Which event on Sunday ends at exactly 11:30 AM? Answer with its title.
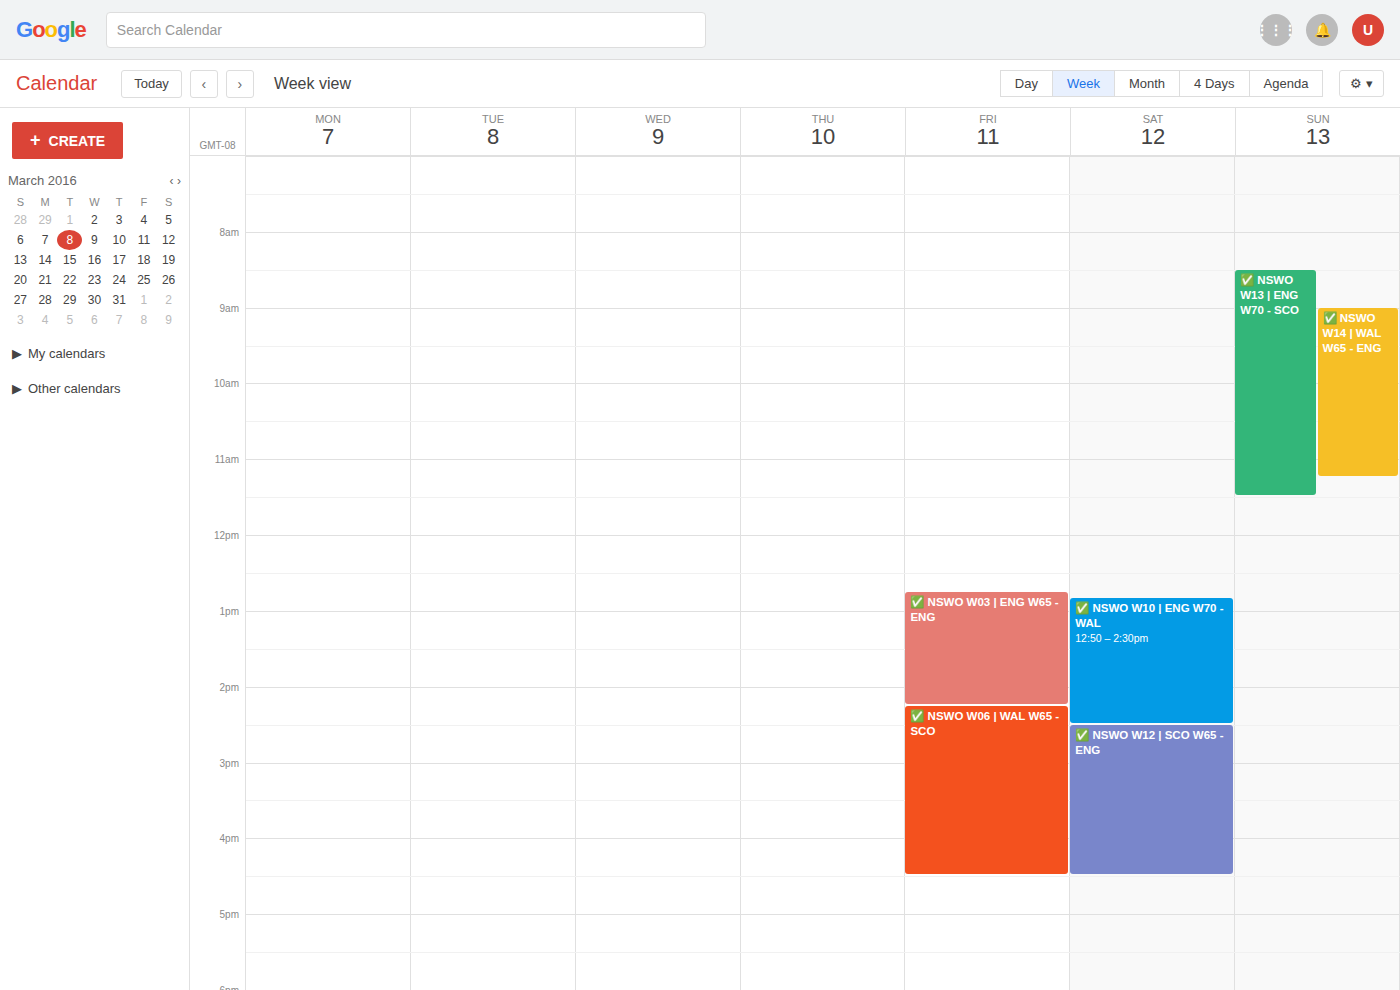
"✅ NSWO W13 | ENG W70 - SCO"